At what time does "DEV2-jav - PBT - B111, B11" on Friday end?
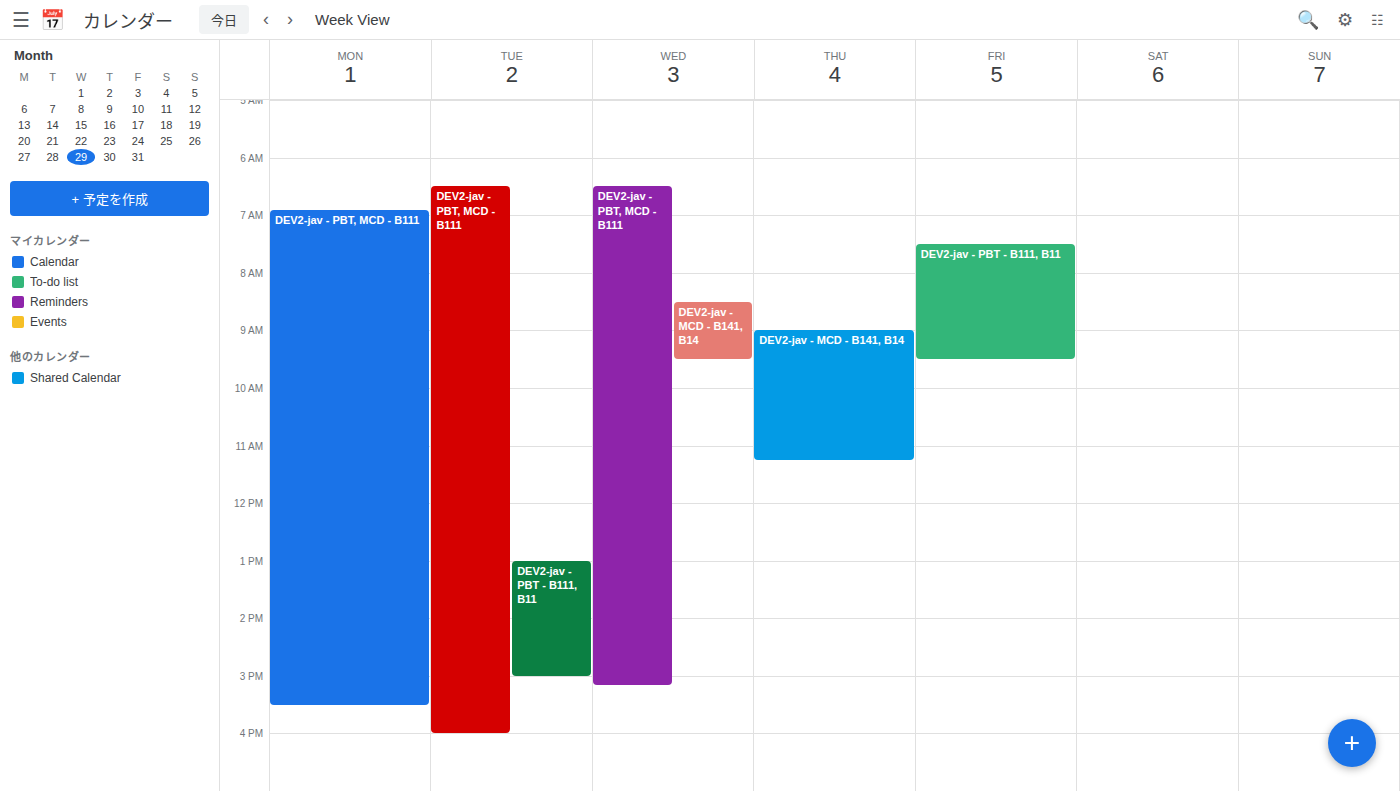
9:30 AM